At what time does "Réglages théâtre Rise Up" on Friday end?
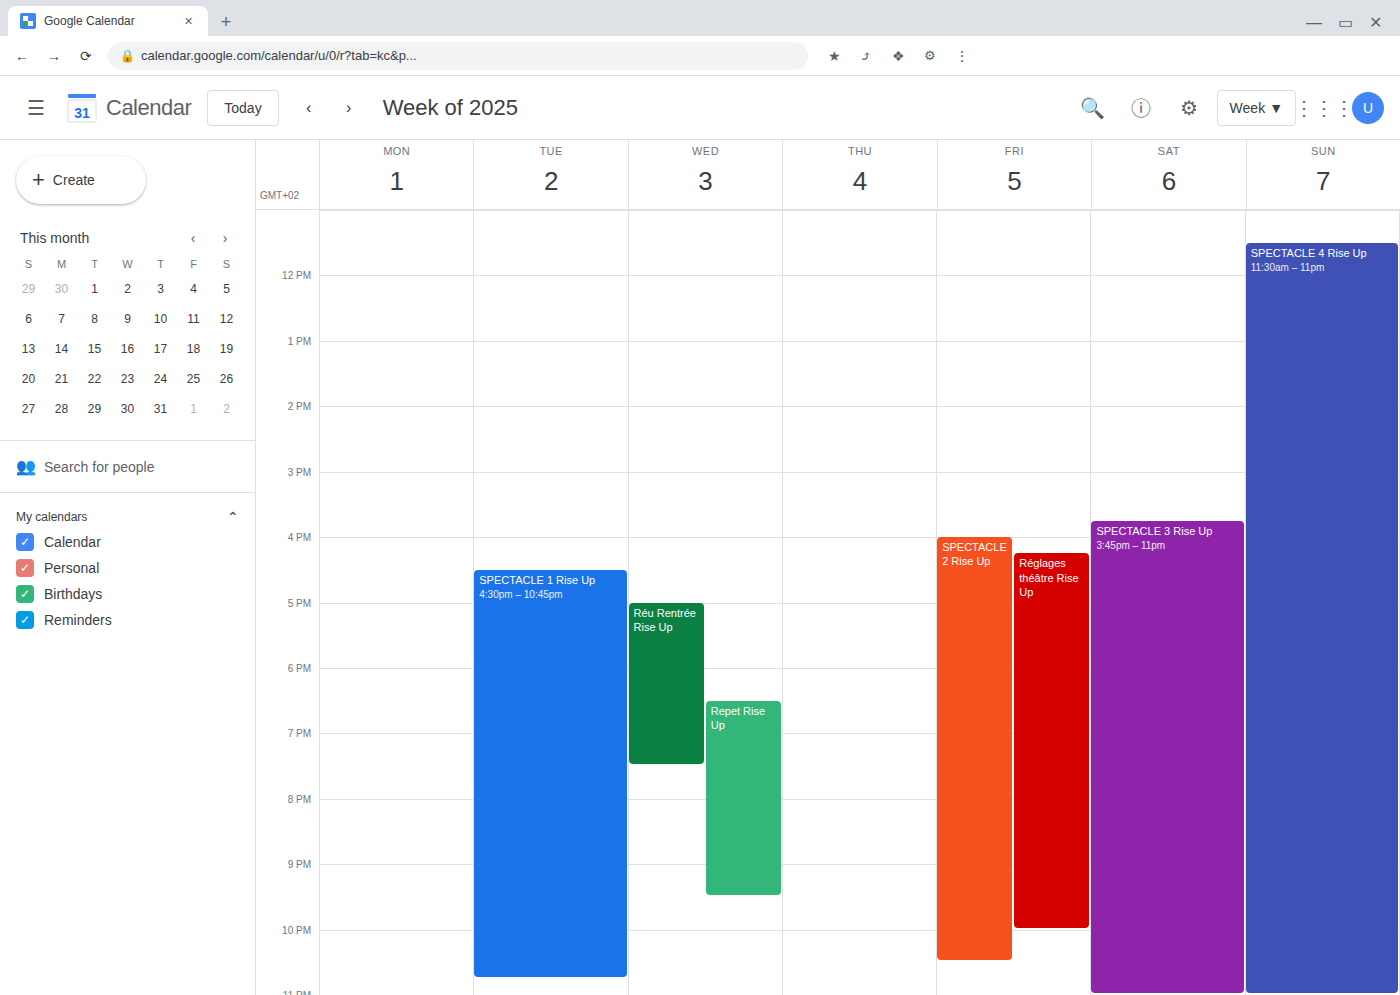
10:00 PM